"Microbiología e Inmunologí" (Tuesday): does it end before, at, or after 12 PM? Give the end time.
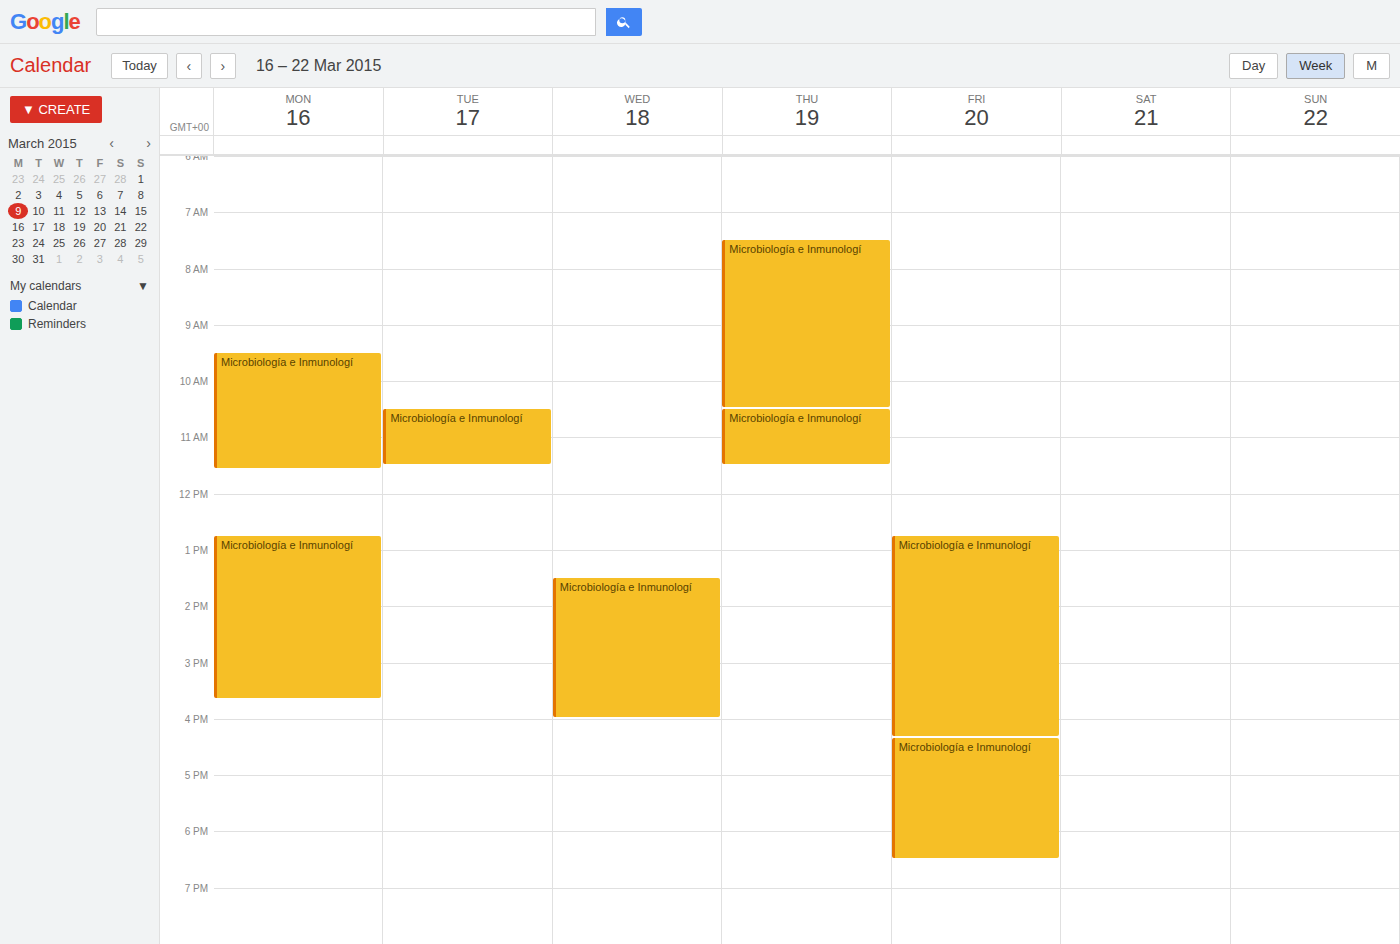
11:30 AM -- before 12 PM, 30 minutes above the 12 PM line.